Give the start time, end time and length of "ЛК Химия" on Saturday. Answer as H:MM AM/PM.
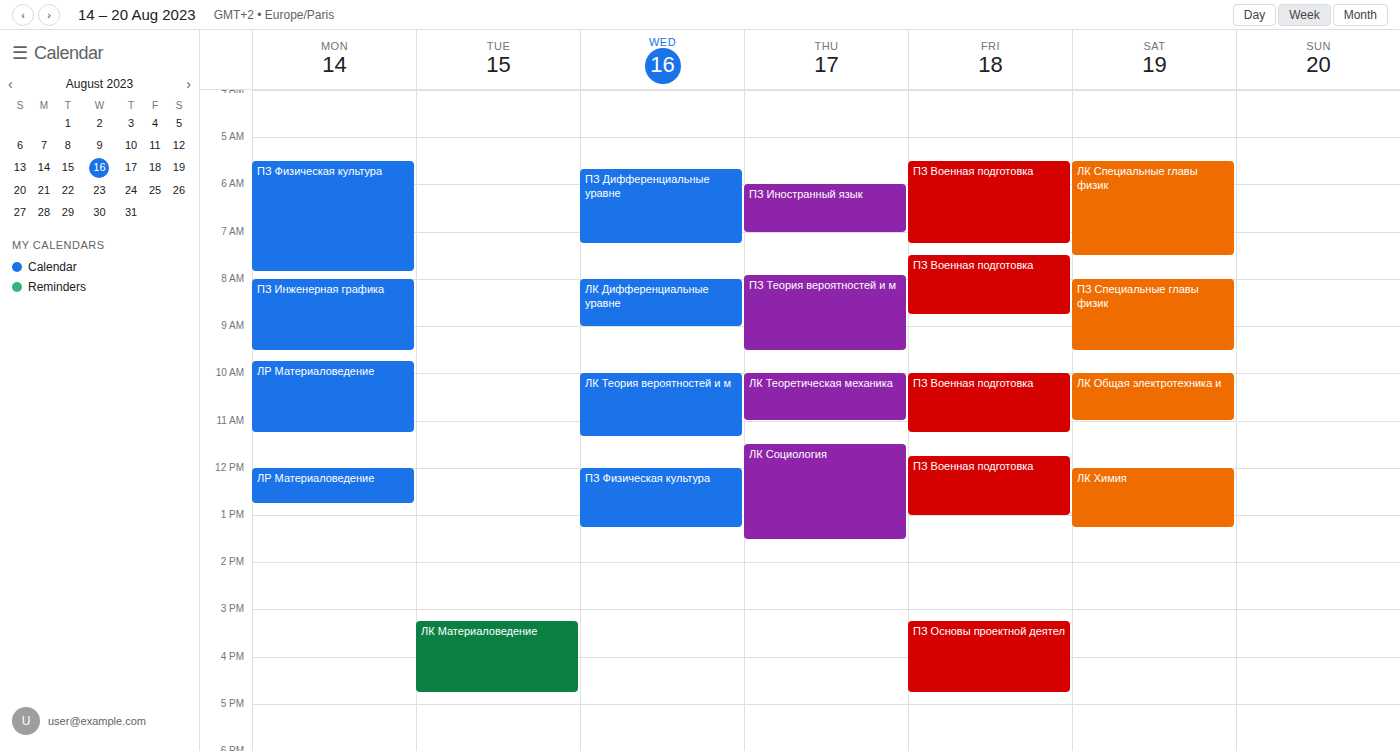
12:00 PM to 1:15 PM, 1 hour 15 minutes